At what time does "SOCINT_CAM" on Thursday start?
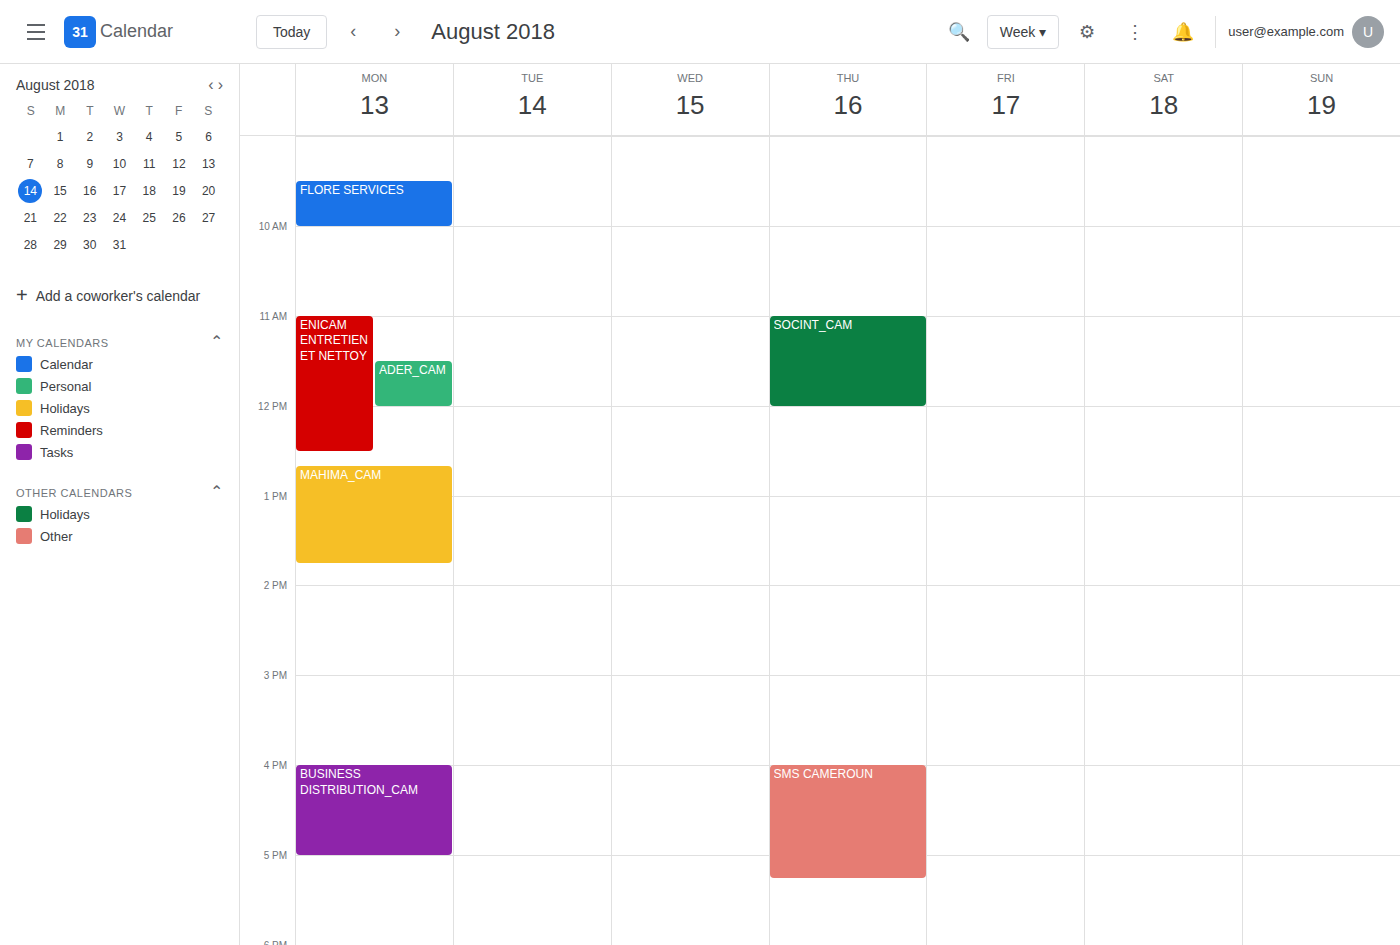
11:00 AM